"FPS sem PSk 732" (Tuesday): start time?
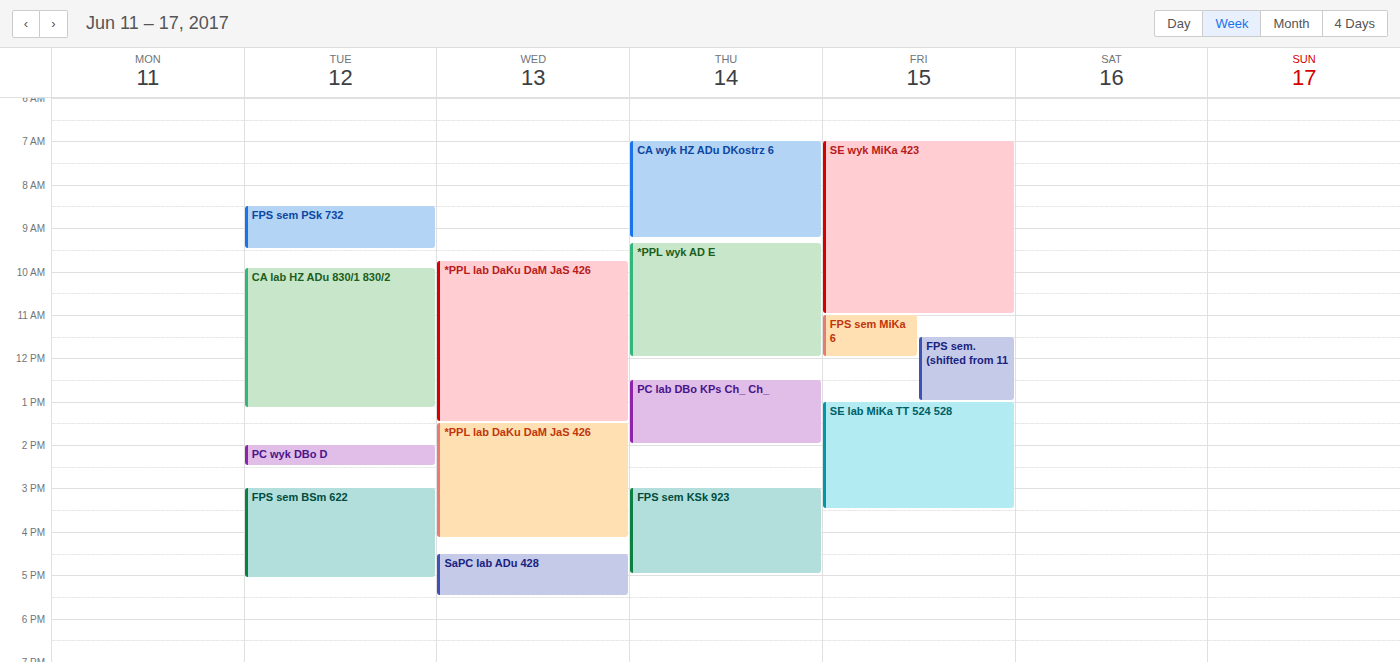
8:30 AM